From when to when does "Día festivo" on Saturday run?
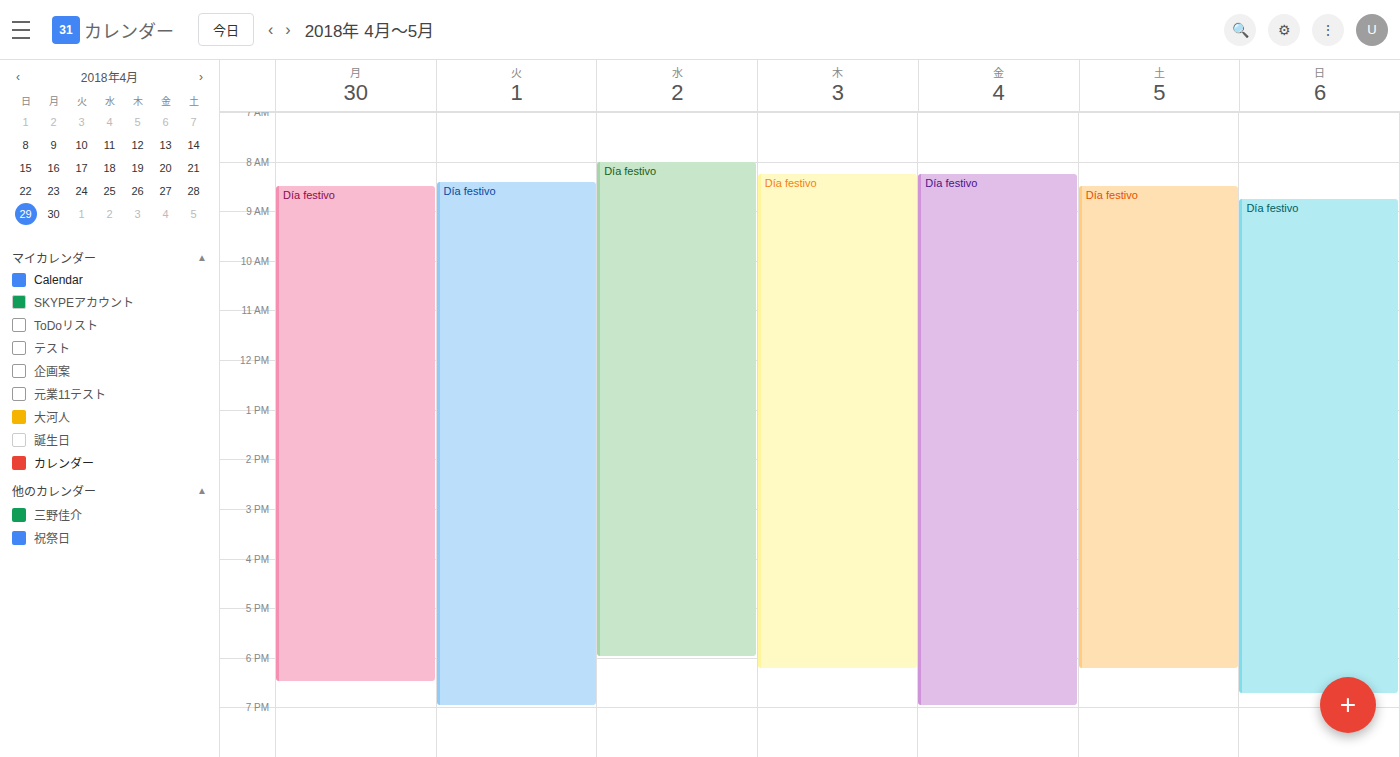
8:30 AM to 6:15 PM